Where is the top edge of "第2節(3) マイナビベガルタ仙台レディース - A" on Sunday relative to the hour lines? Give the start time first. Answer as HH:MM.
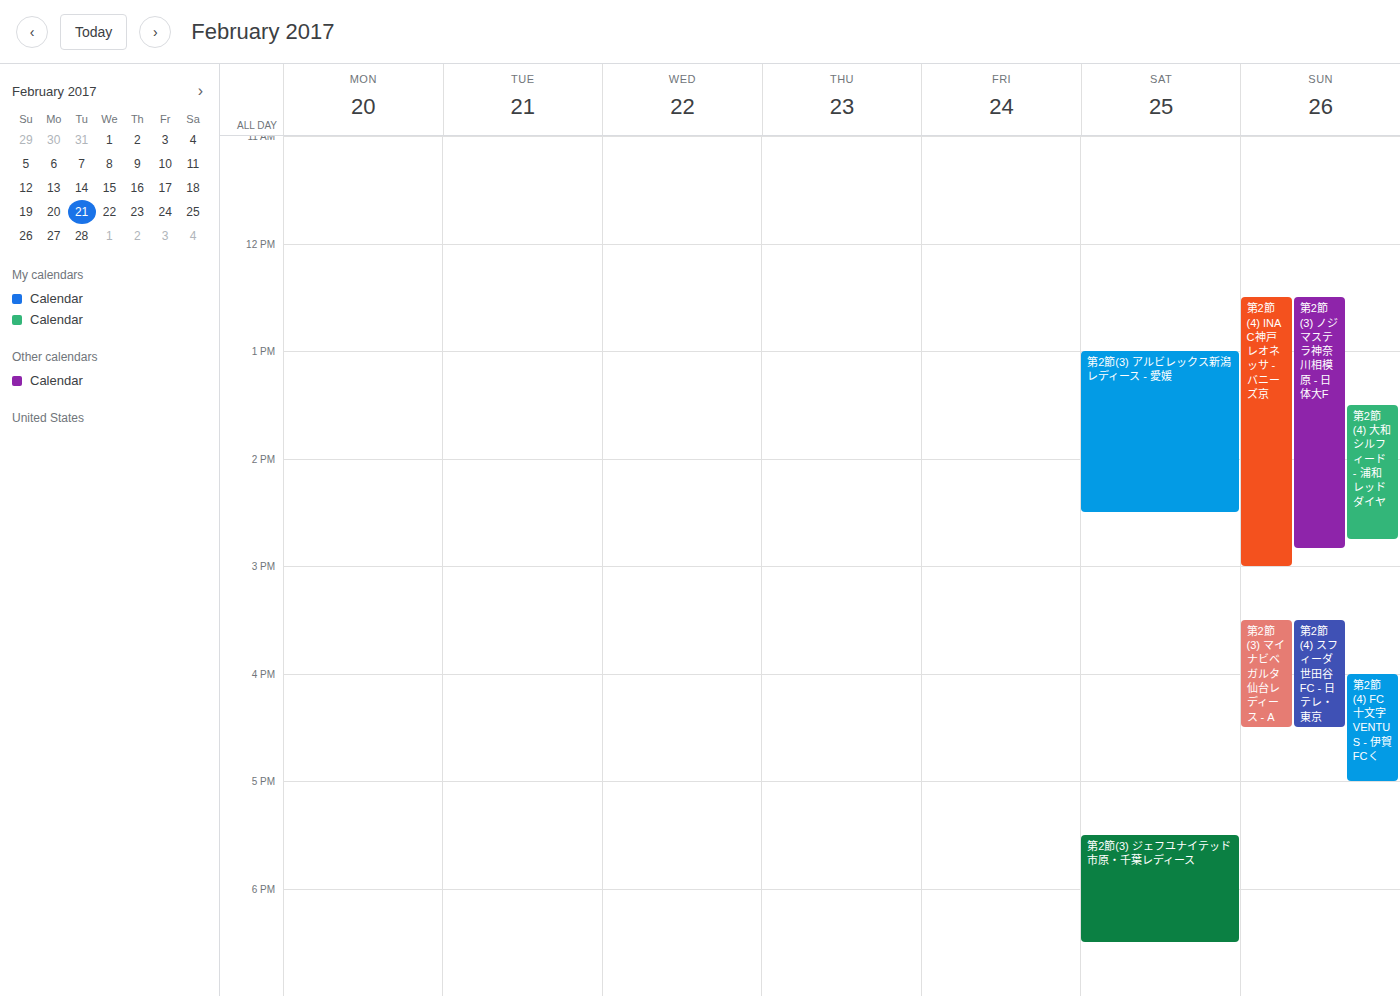
15:30 -- halfway between the 15:00 and 16:00 lines.